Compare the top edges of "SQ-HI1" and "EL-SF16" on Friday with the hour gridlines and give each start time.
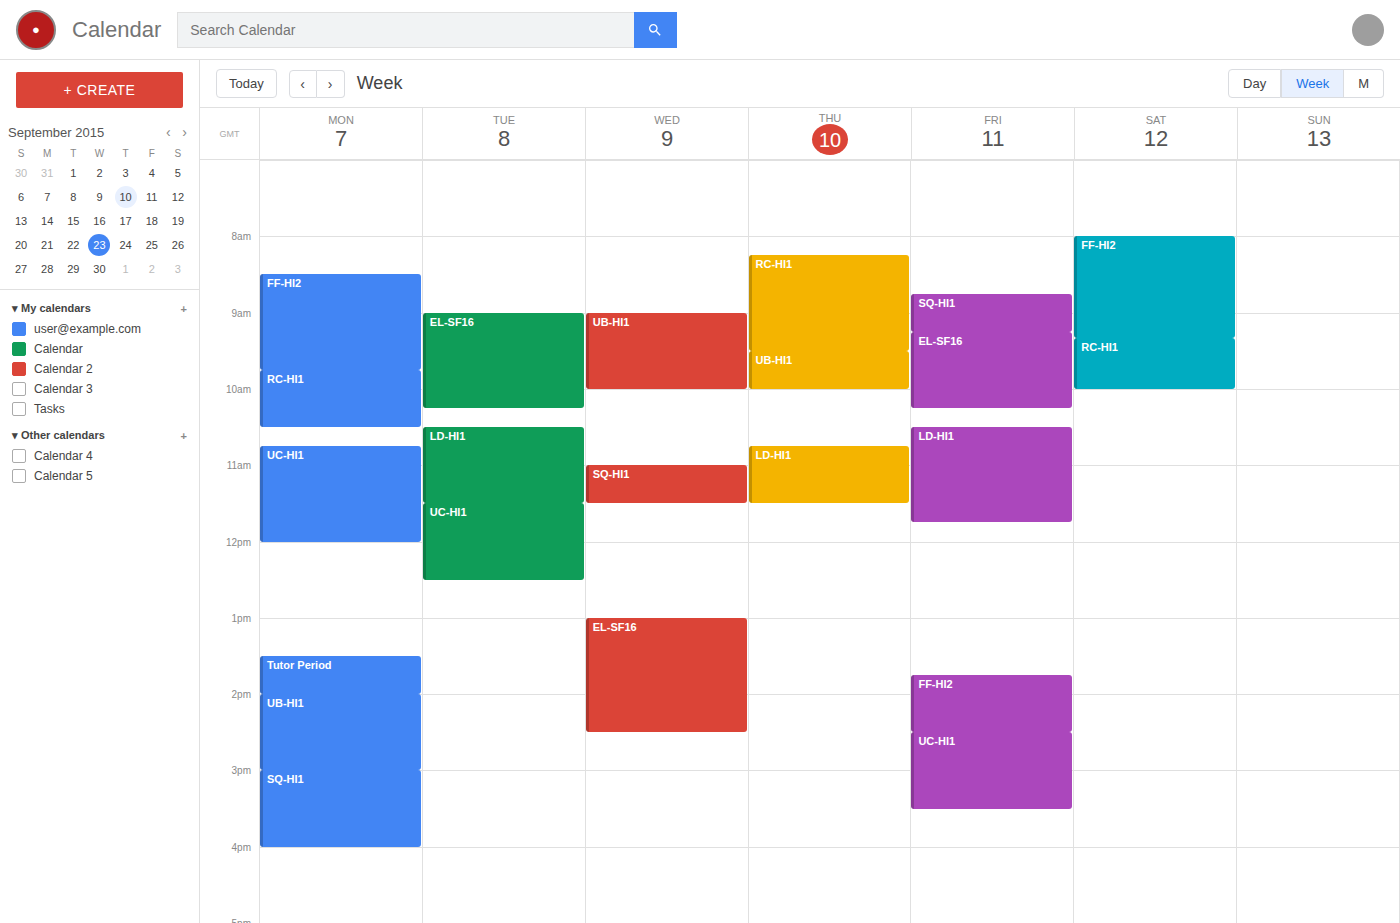
"SQ-HI1": 8:45 AM, neither: three quarters of the way from the 8 AM line to the 9 AM line. "EL-SF16": 9:15 AM, neither: a quarter of the way from the 9 AM line to the 10 AM line.